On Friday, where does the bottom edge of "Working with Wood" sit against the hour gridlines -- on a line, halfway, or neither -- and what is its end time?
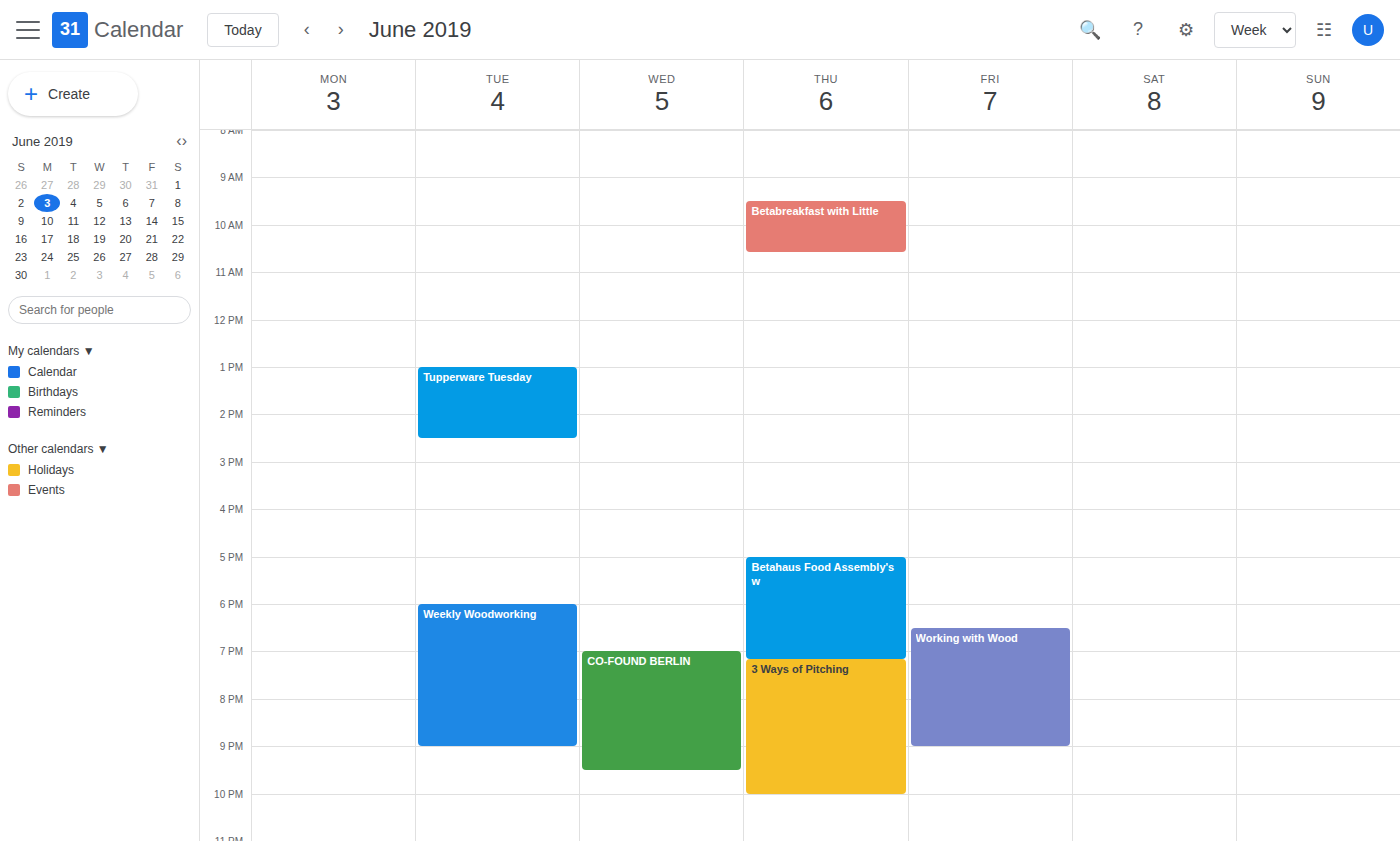
9:00 PM -- exactly on the 9 PM line.